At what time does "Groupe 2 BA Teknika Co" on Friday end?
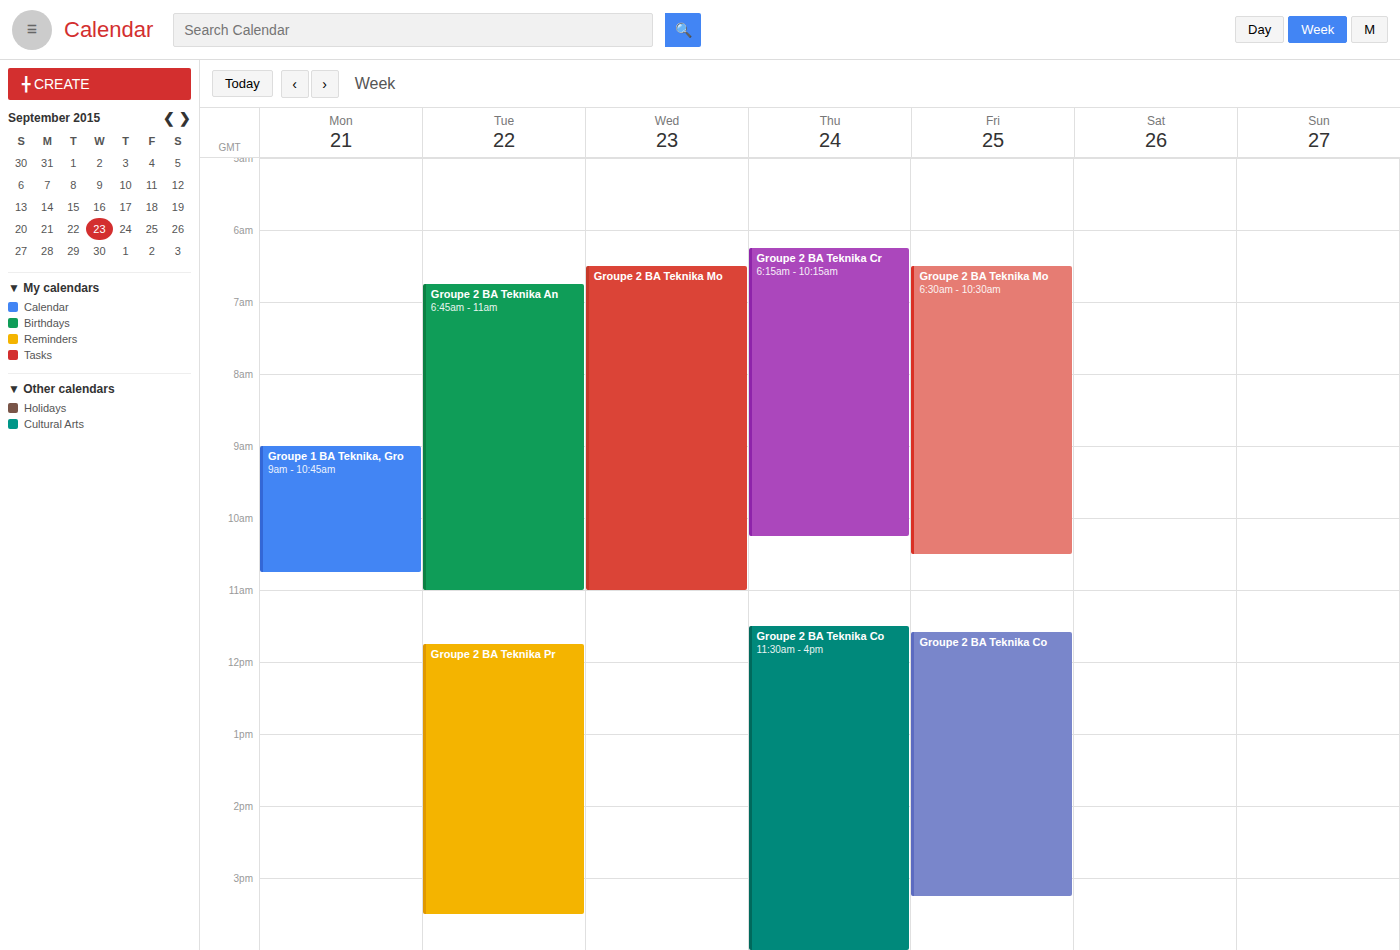
3:15 PM